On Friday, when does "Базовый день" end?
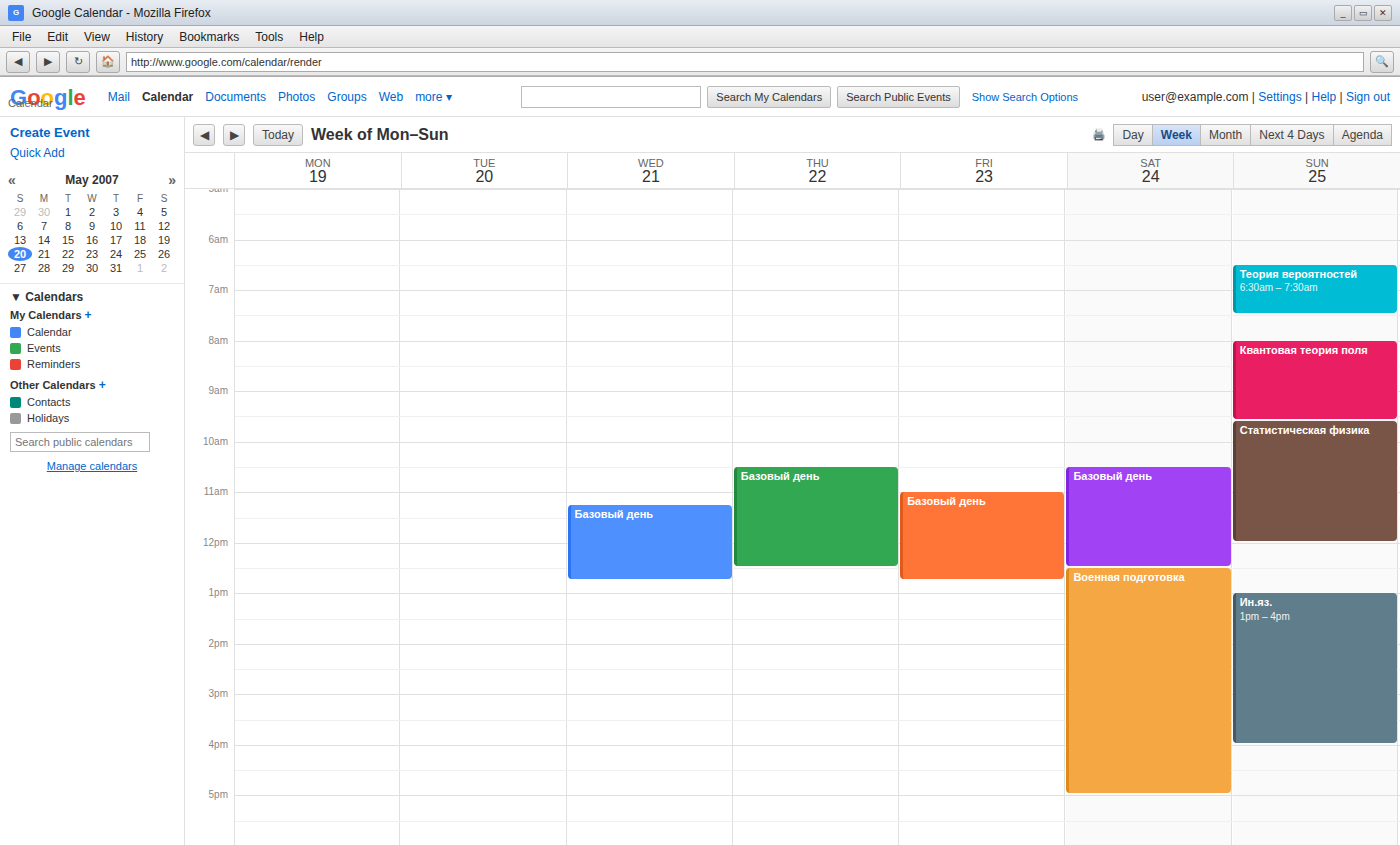
12:45